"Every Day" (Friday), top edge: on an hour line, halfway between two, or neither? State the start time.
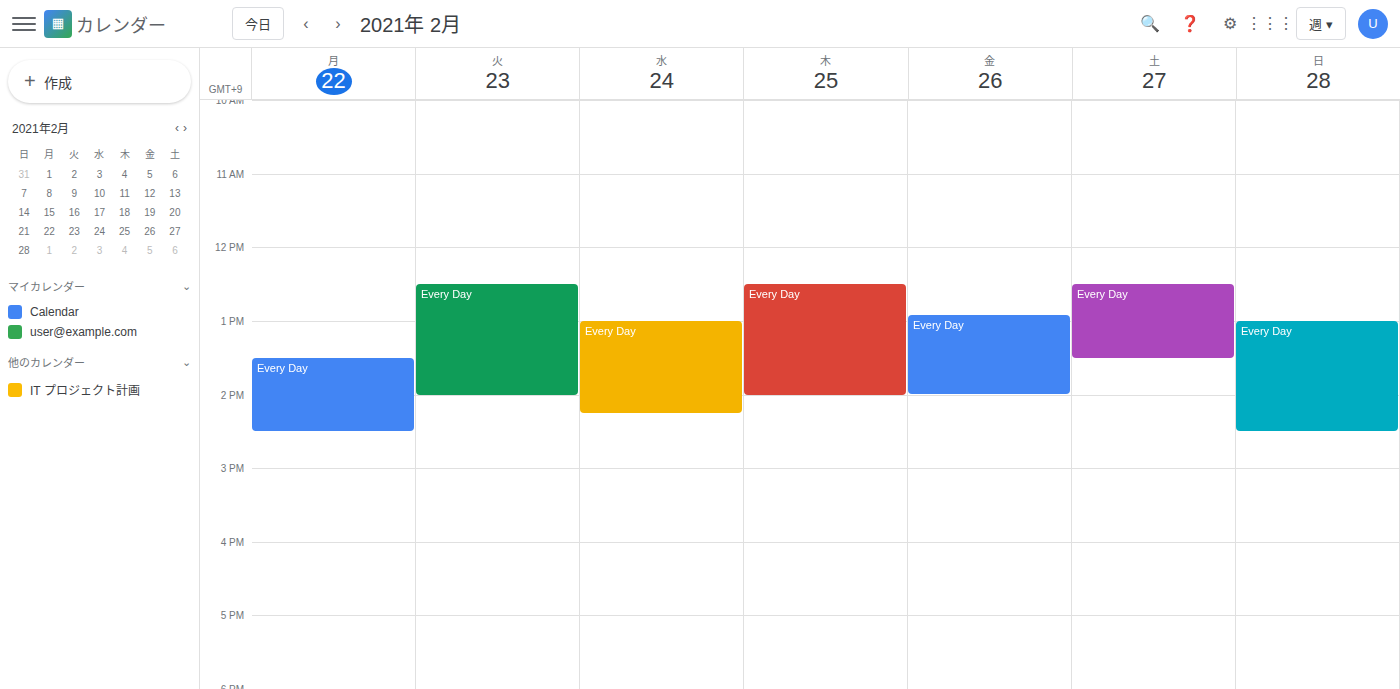
12:55 PM -- neither: 55 minutes below the 12 PM line and 5 minutes above the 1 PM line.